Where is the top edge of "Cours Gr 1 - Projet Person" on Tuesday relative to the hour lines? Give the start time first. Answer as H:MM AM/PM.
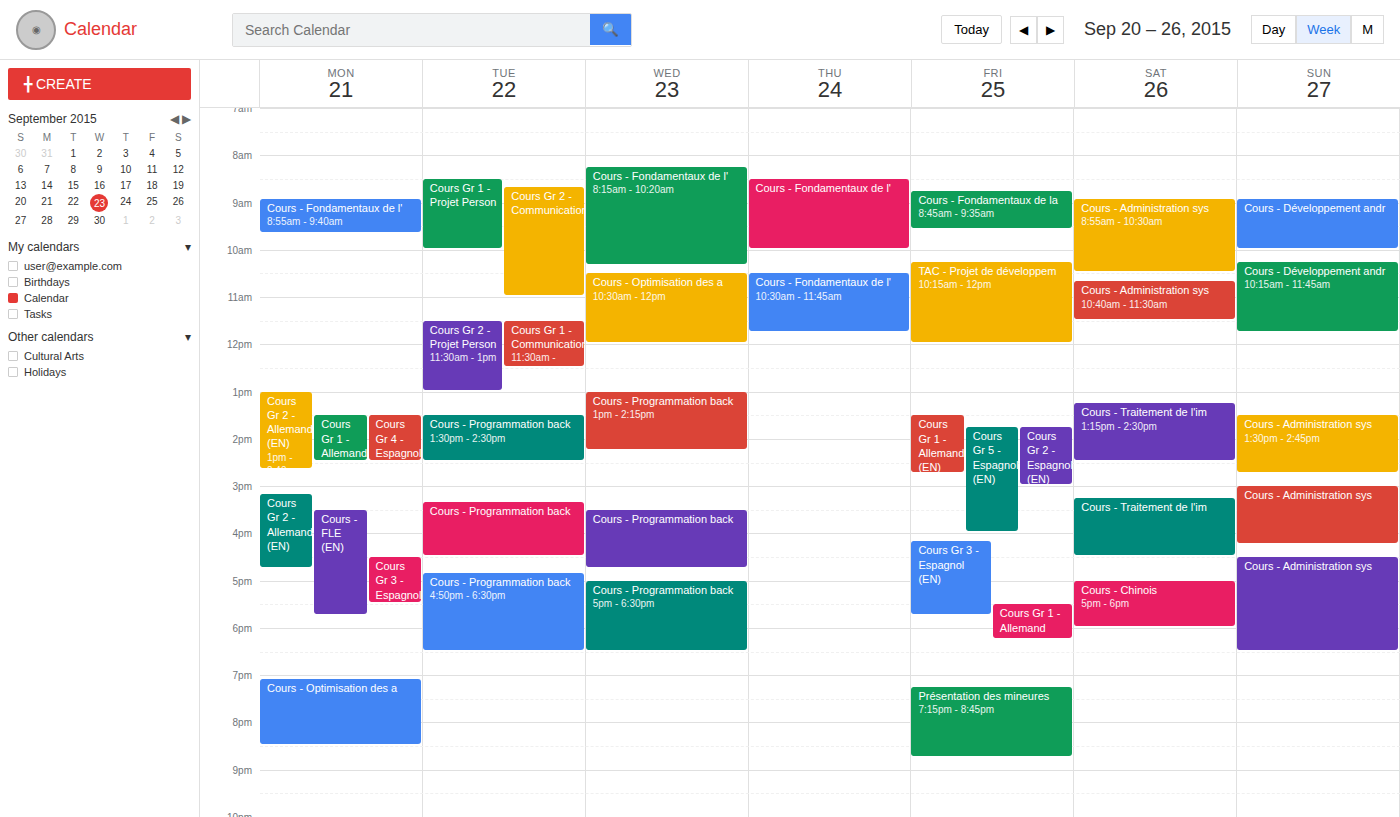
8:30 AM -- halfway between the 8 AM and 9 AM lines.